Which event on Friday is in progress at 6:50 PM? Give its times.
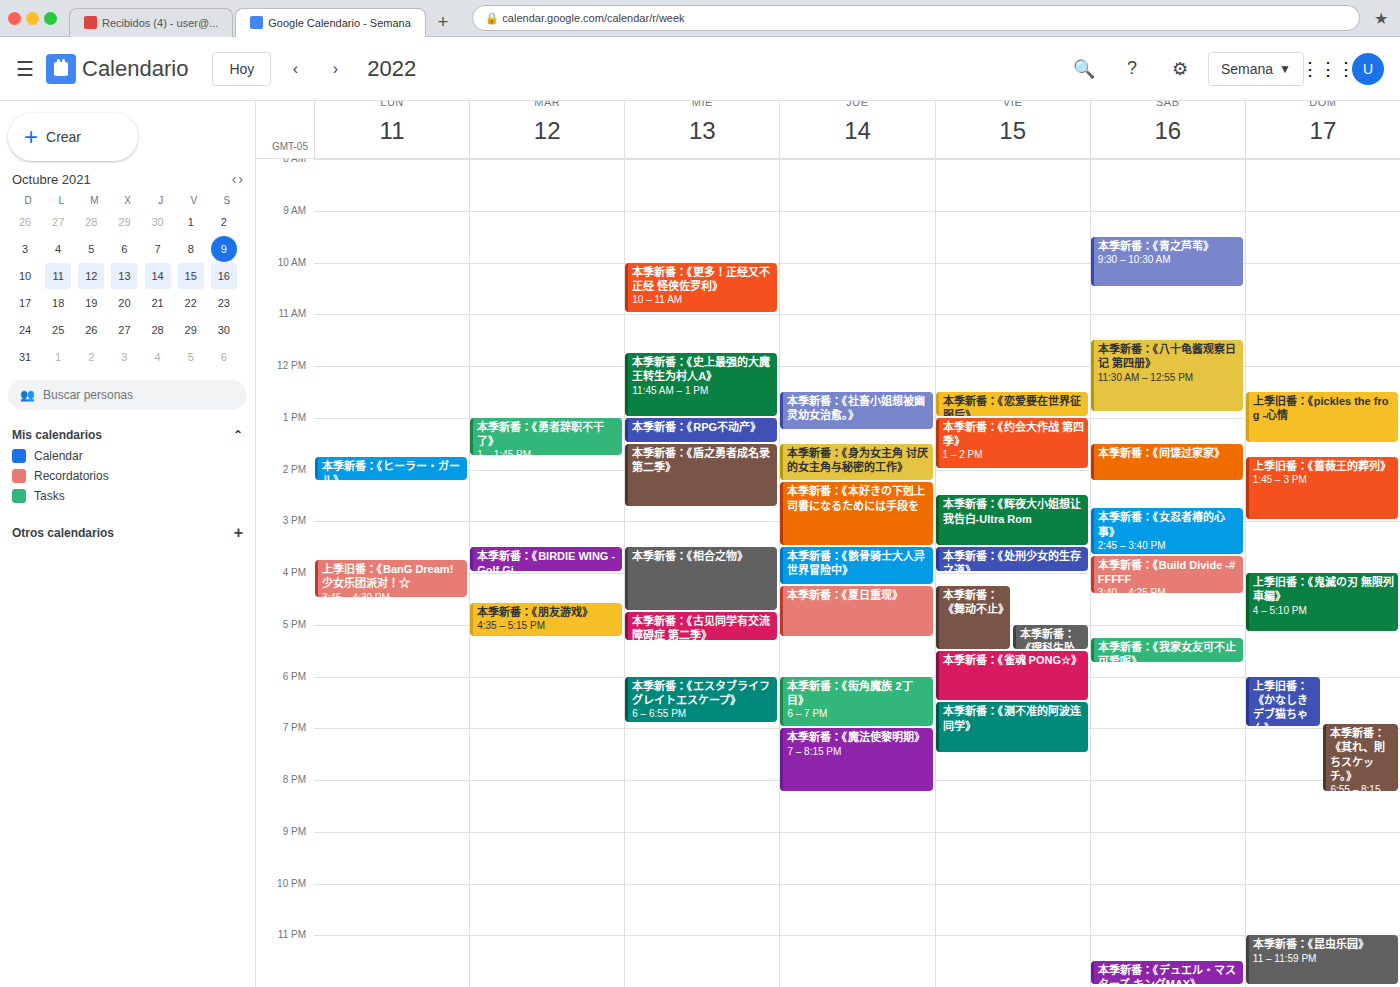
"本季新番：《测不准的阿波连同学》", 6:30 PM to 7:30 PM